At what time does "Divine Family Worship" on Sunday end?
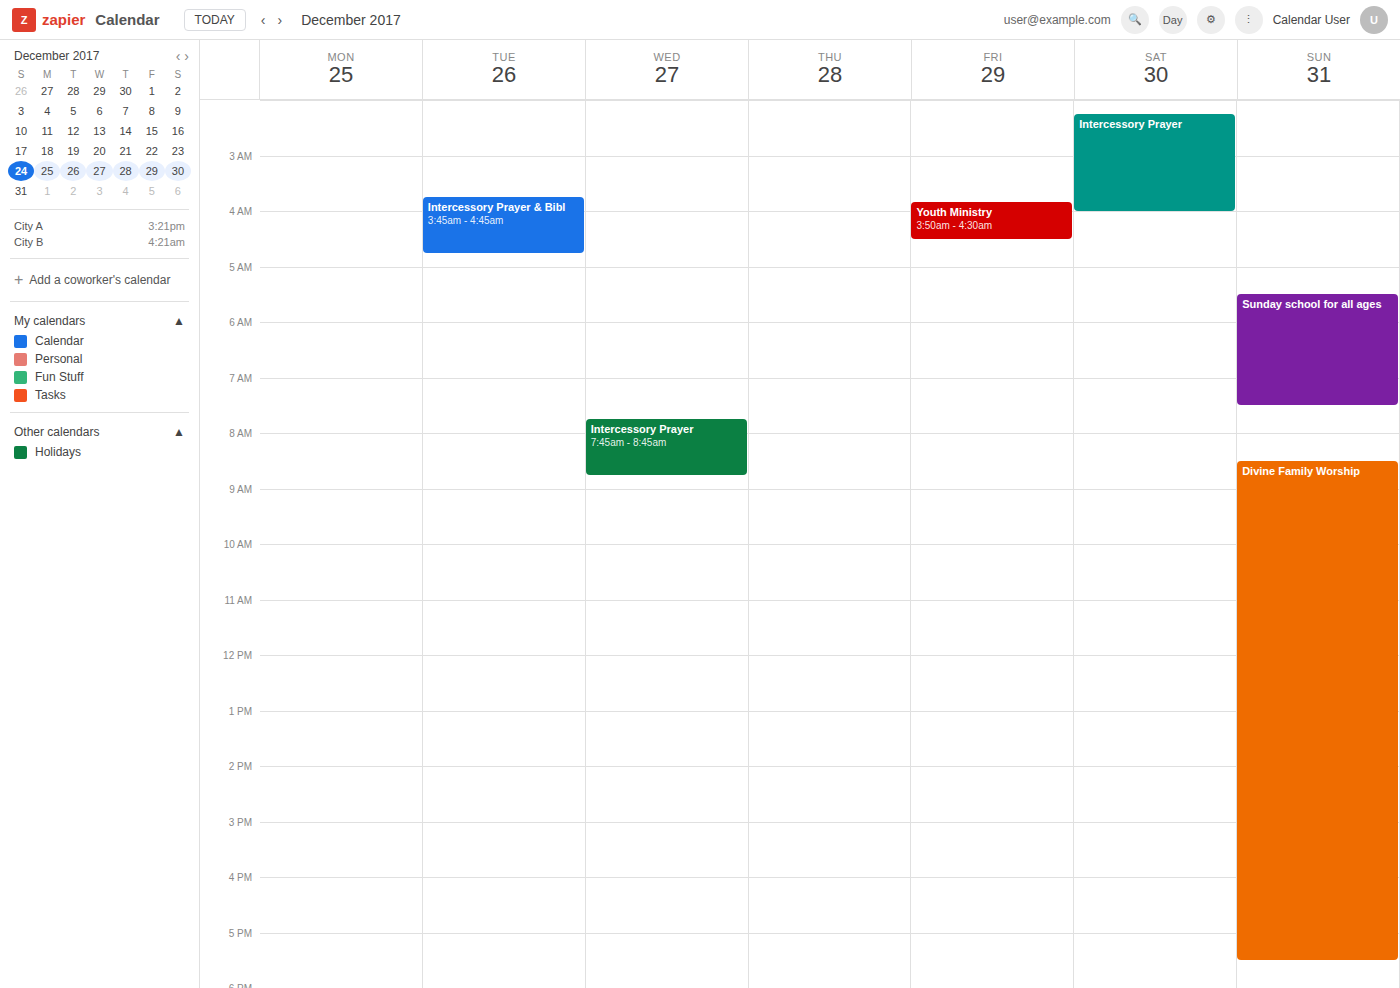
5:30 PM